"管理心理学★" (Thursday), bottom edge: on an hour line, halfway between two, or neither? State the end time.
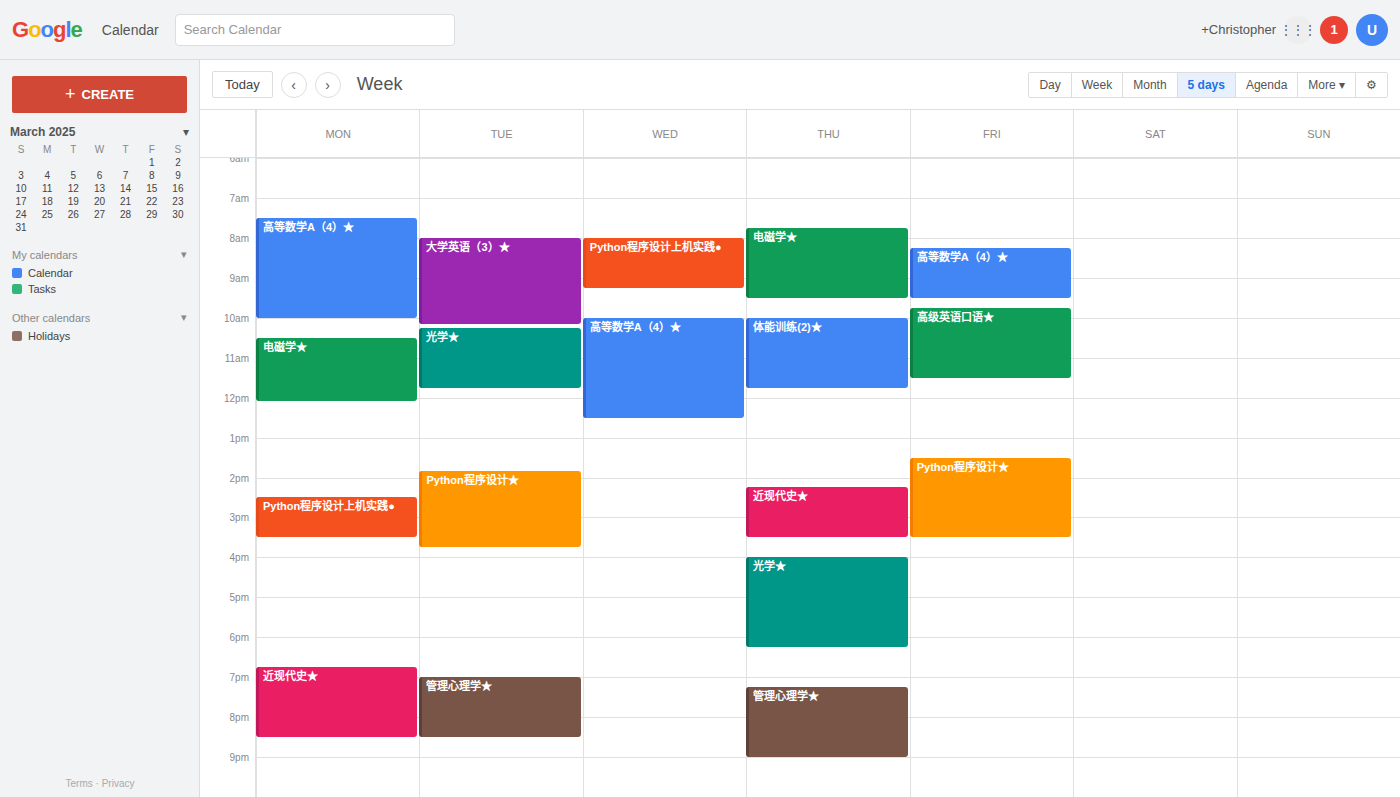
9:00 PM -- exactly on the 9 PM line.